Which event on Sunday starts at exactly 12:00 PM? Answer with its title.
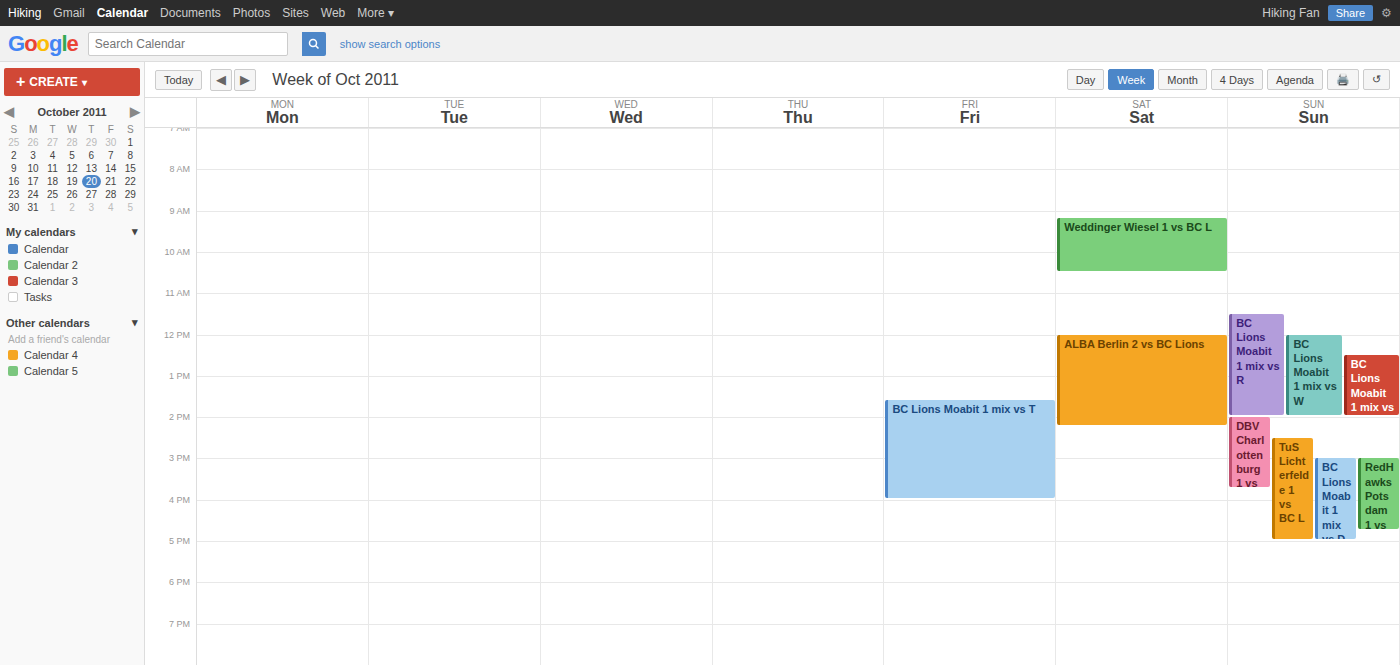
"BC Lions Moabit 1 mix vs W"